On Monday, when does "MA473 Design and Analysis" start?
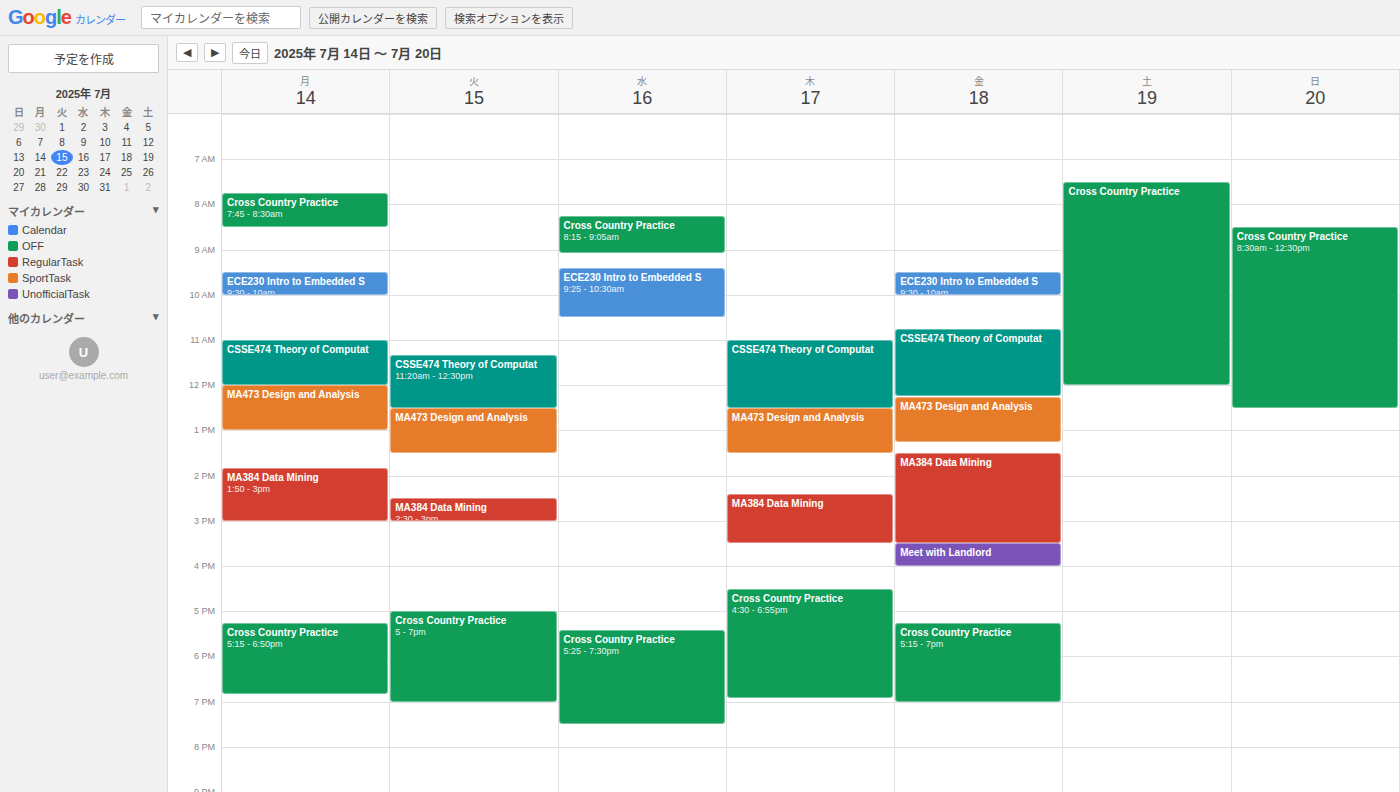
12:00 PM